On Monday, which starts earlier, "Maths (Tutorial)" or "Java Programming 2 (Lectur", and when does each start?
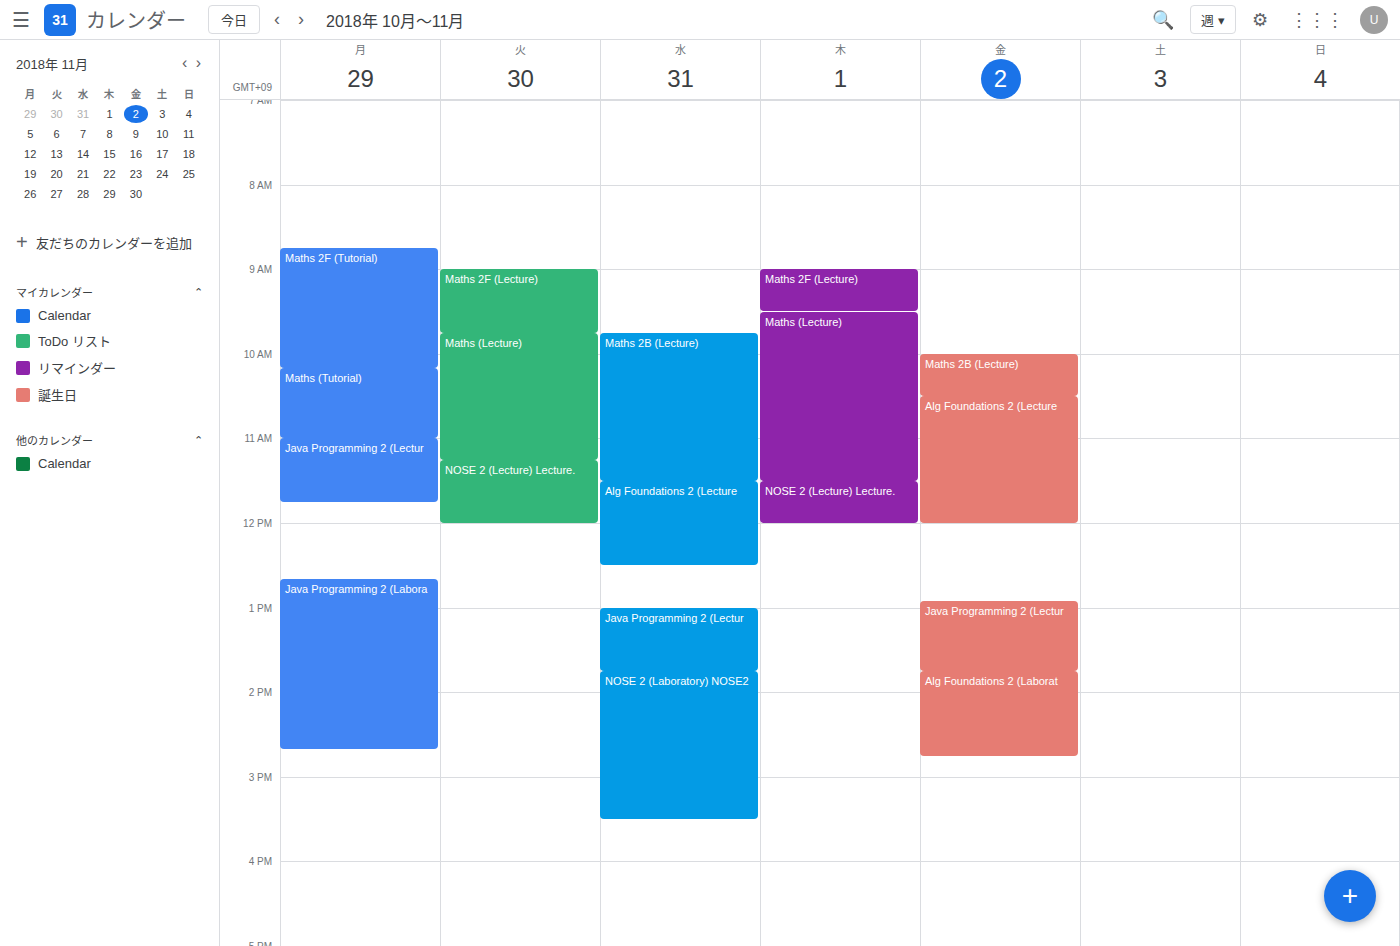
"Maths (Tutorial)" 10:10 AM; "Java Programming 2 (Lectur" 11:00 AM.